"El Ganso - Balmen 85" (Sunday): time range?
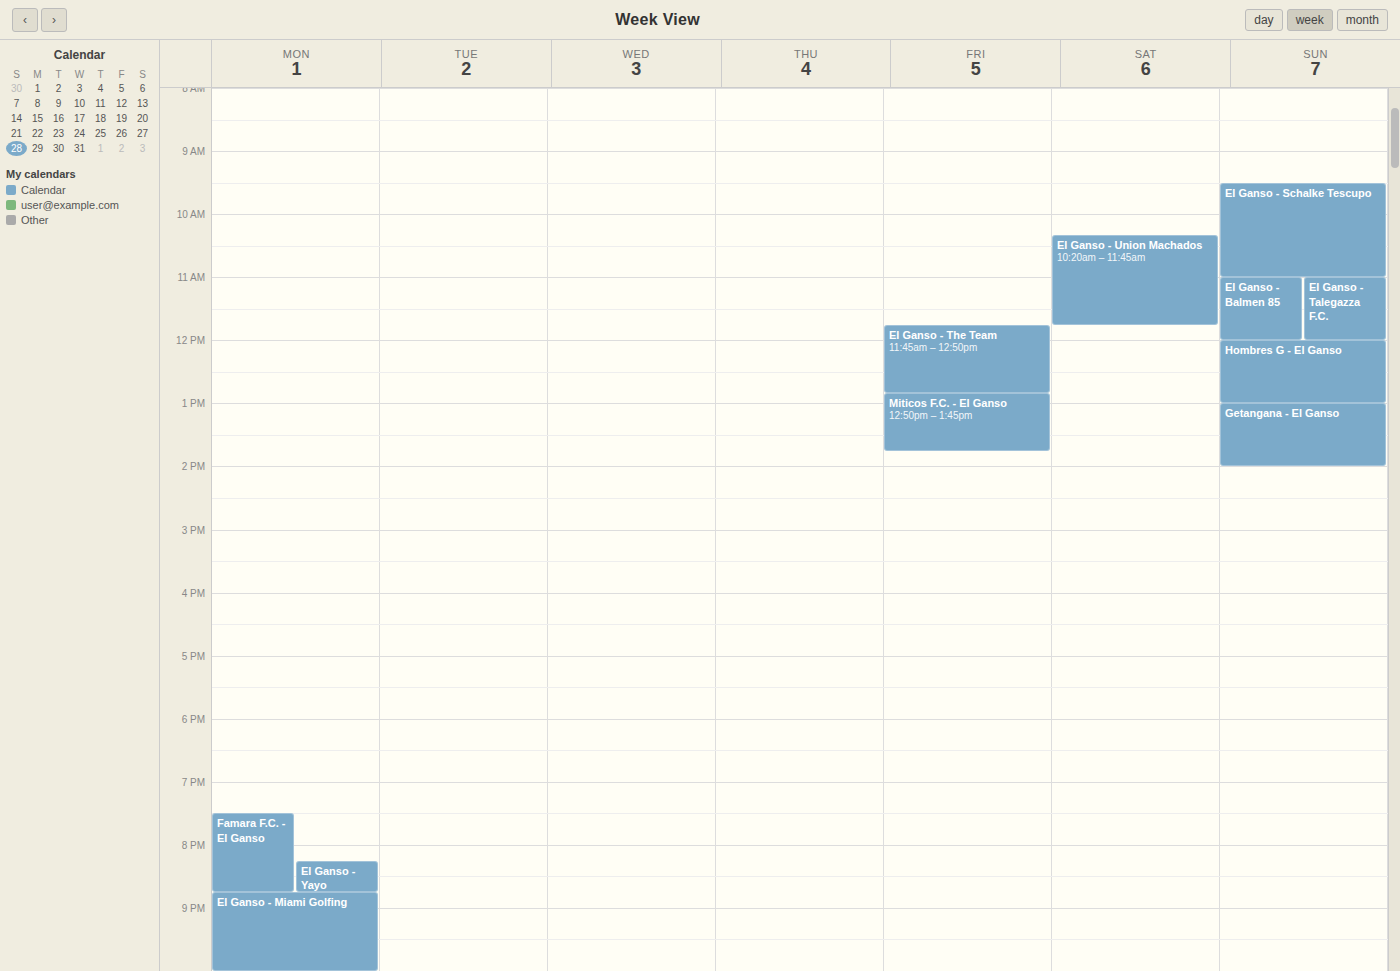
11:00 AM to 12:00 PM